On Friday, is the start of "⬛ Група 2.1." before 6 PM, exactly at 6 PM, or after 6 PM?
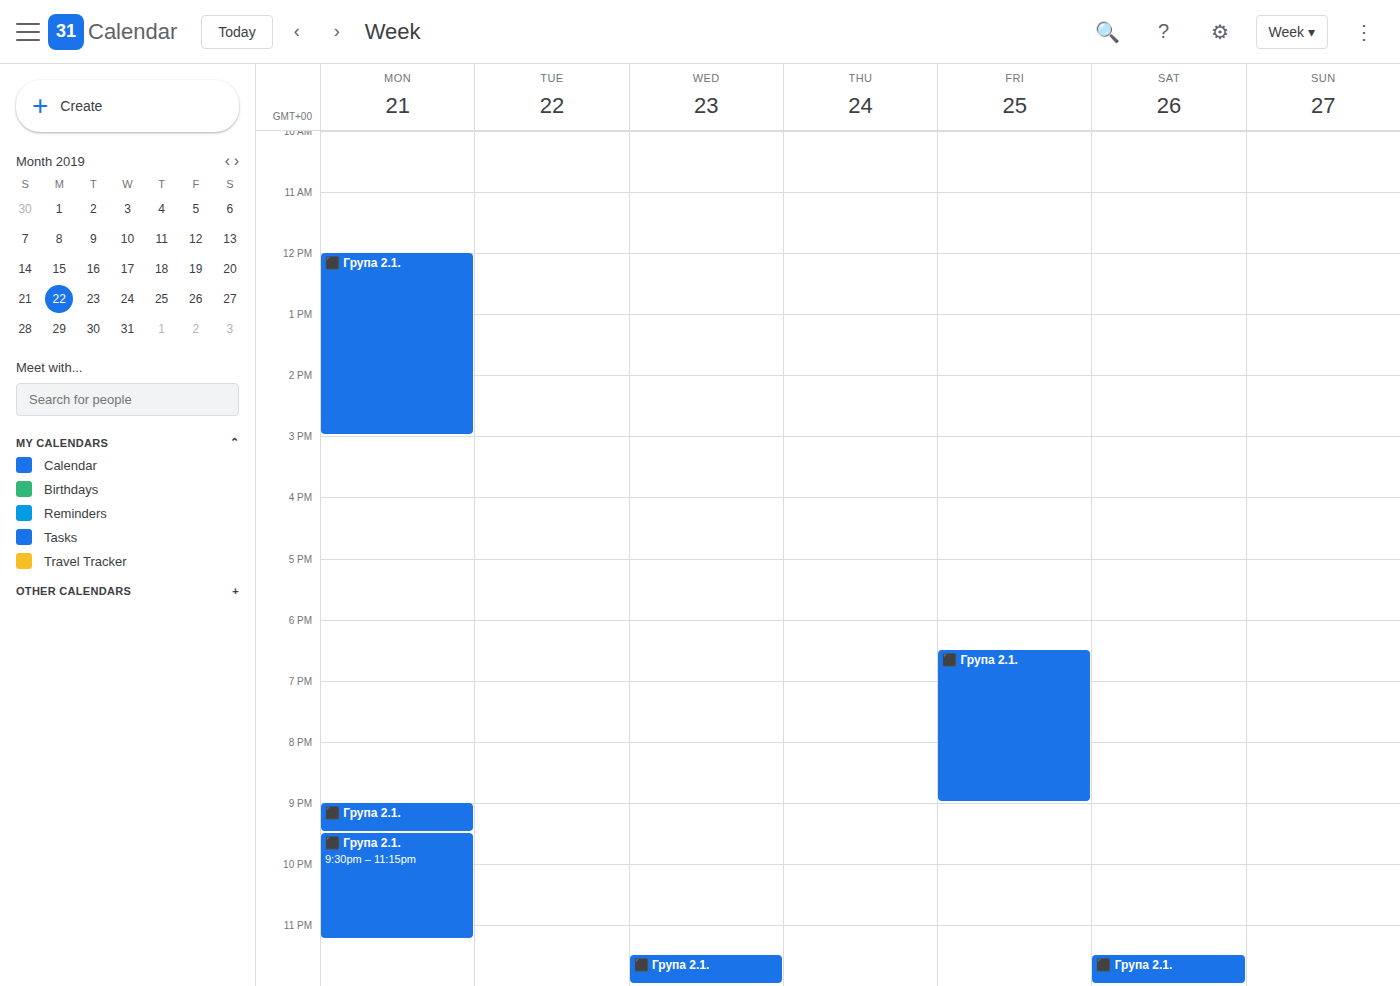
6:30 PM -- after 6 PM, 30 minutes below the 6 PM line.